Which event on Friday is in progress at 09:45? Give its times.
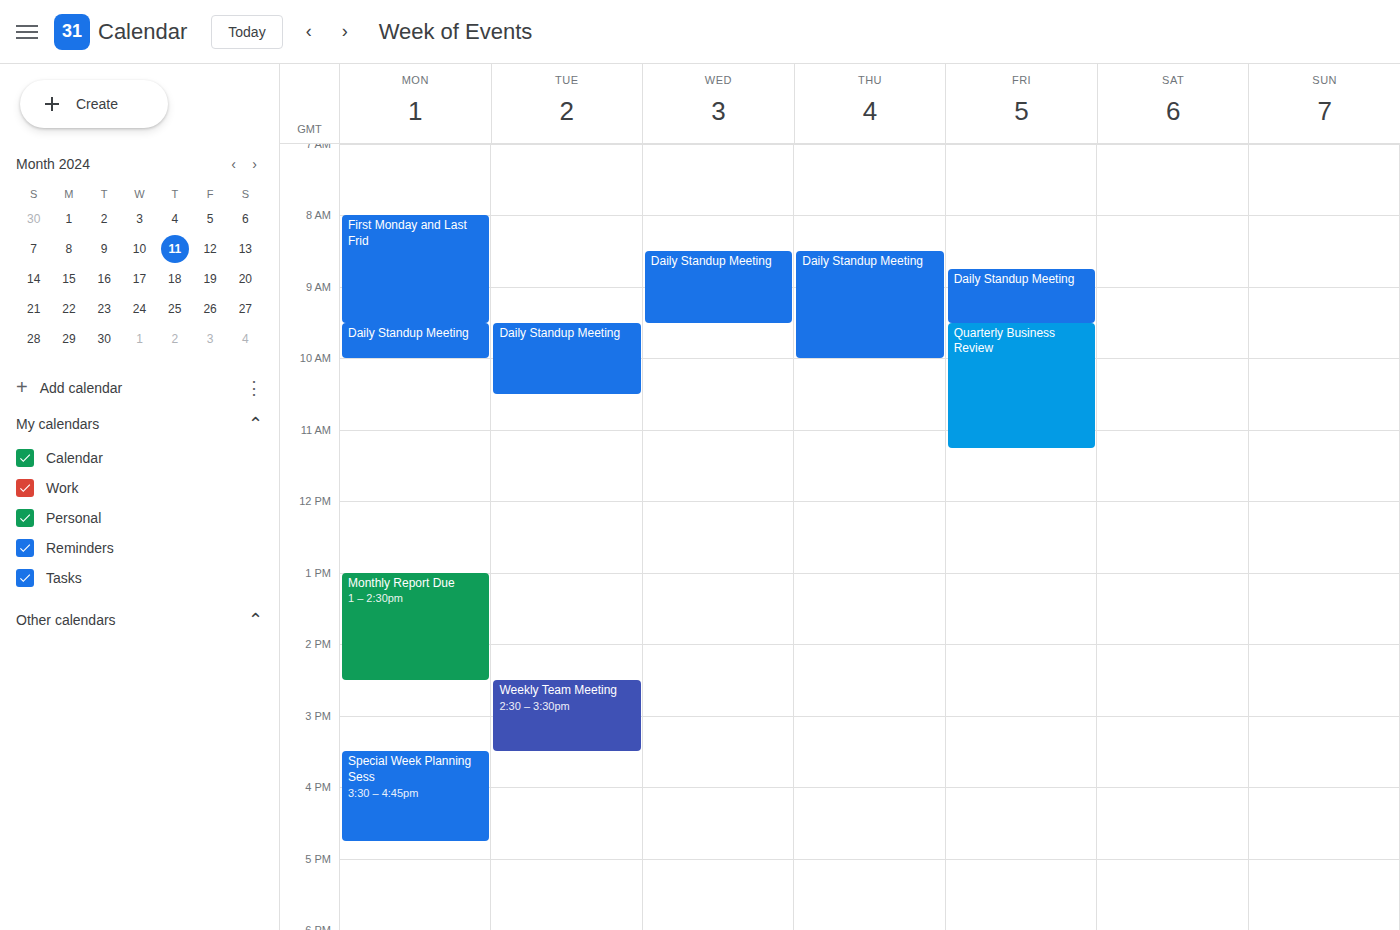
"Quarterly Business Review", 09:30 to 11:15